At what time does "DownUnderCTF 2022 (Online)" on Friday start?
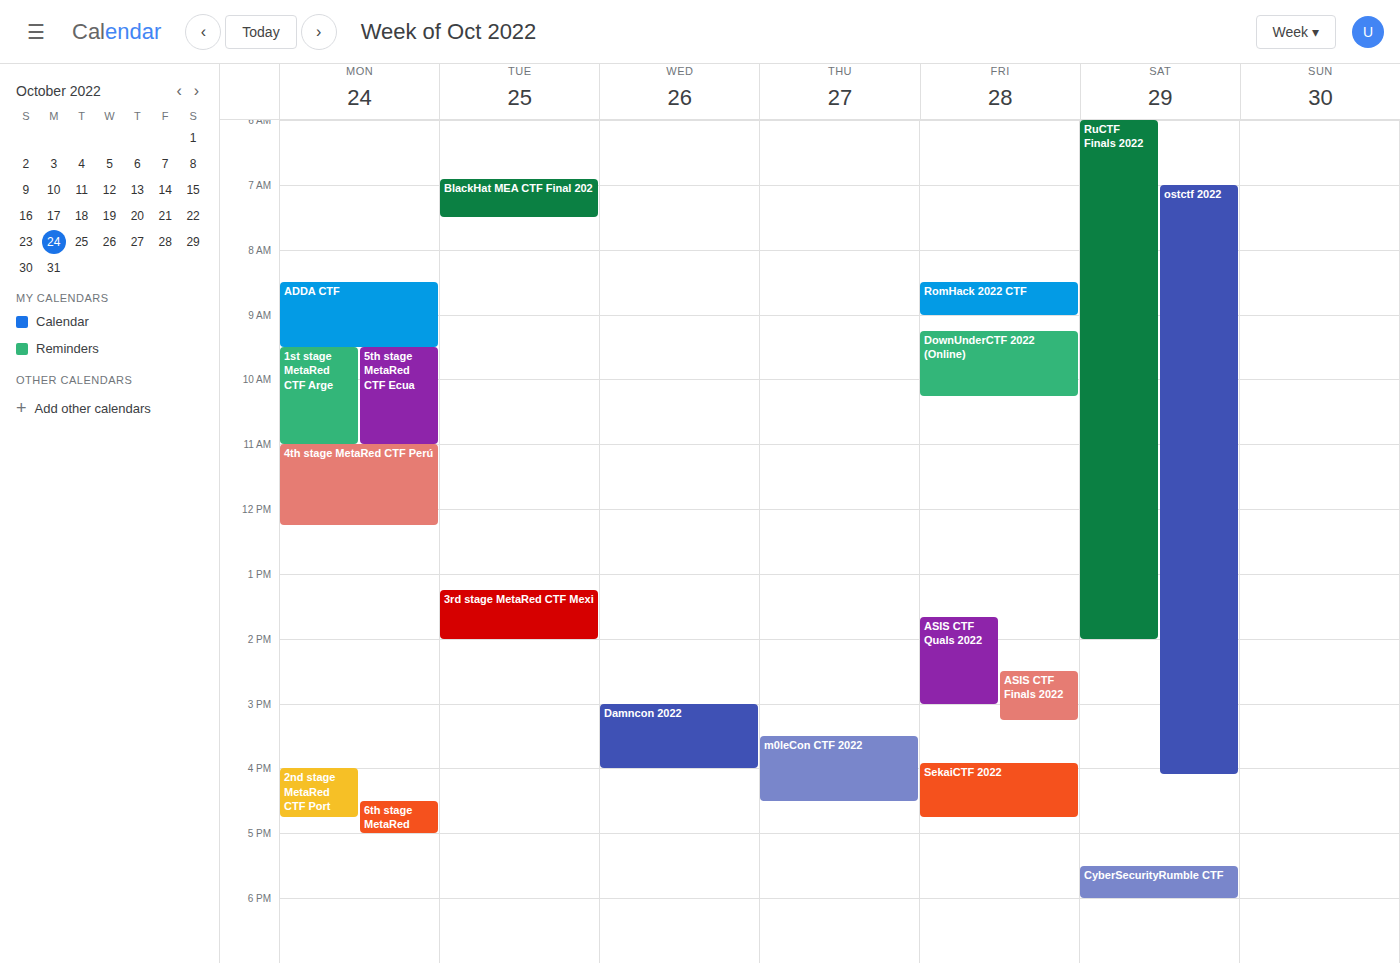
9:15 AM